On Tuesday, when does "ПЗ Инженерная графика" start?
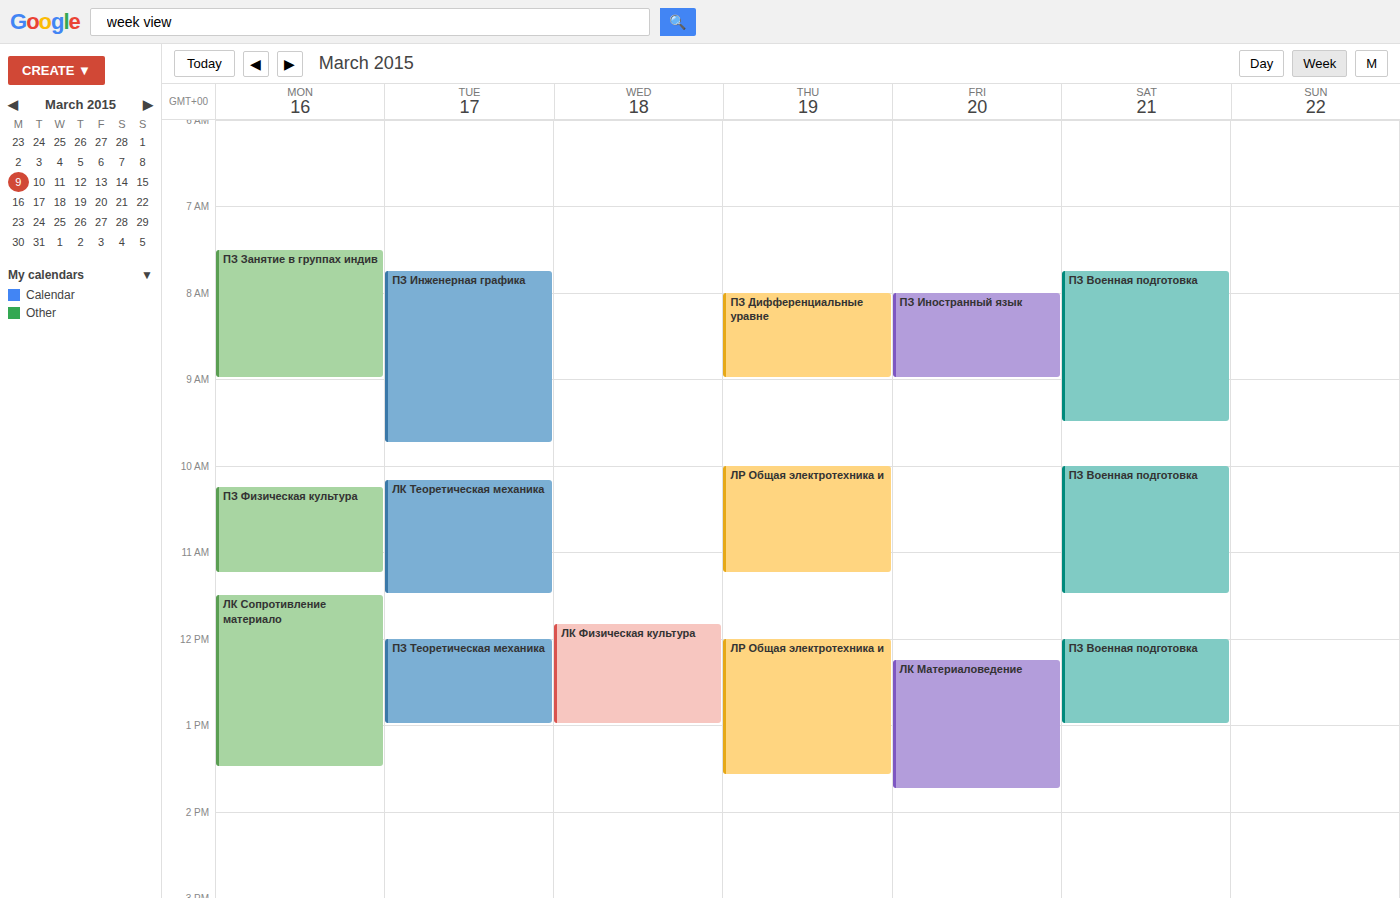
7:45 AM